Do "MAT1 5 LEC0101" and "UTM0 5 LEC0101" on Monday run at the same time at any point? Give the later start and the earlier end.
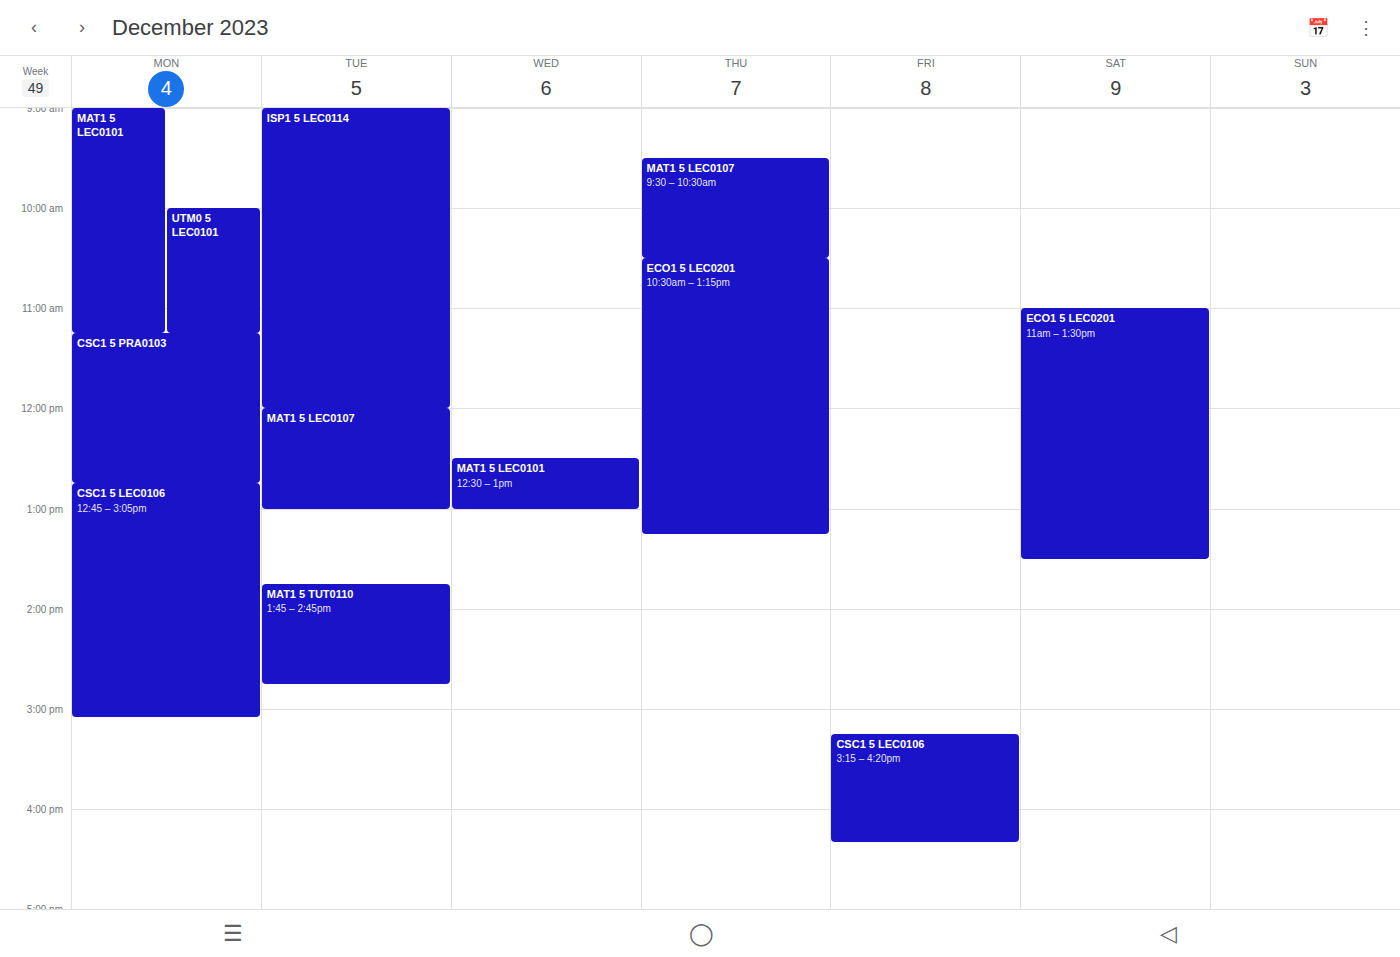
"UTM0 5 LEC0101" starts at 10:00 AM, before "MAT1 5 LEC0101" ends at 11:15 AM -- they overlap.